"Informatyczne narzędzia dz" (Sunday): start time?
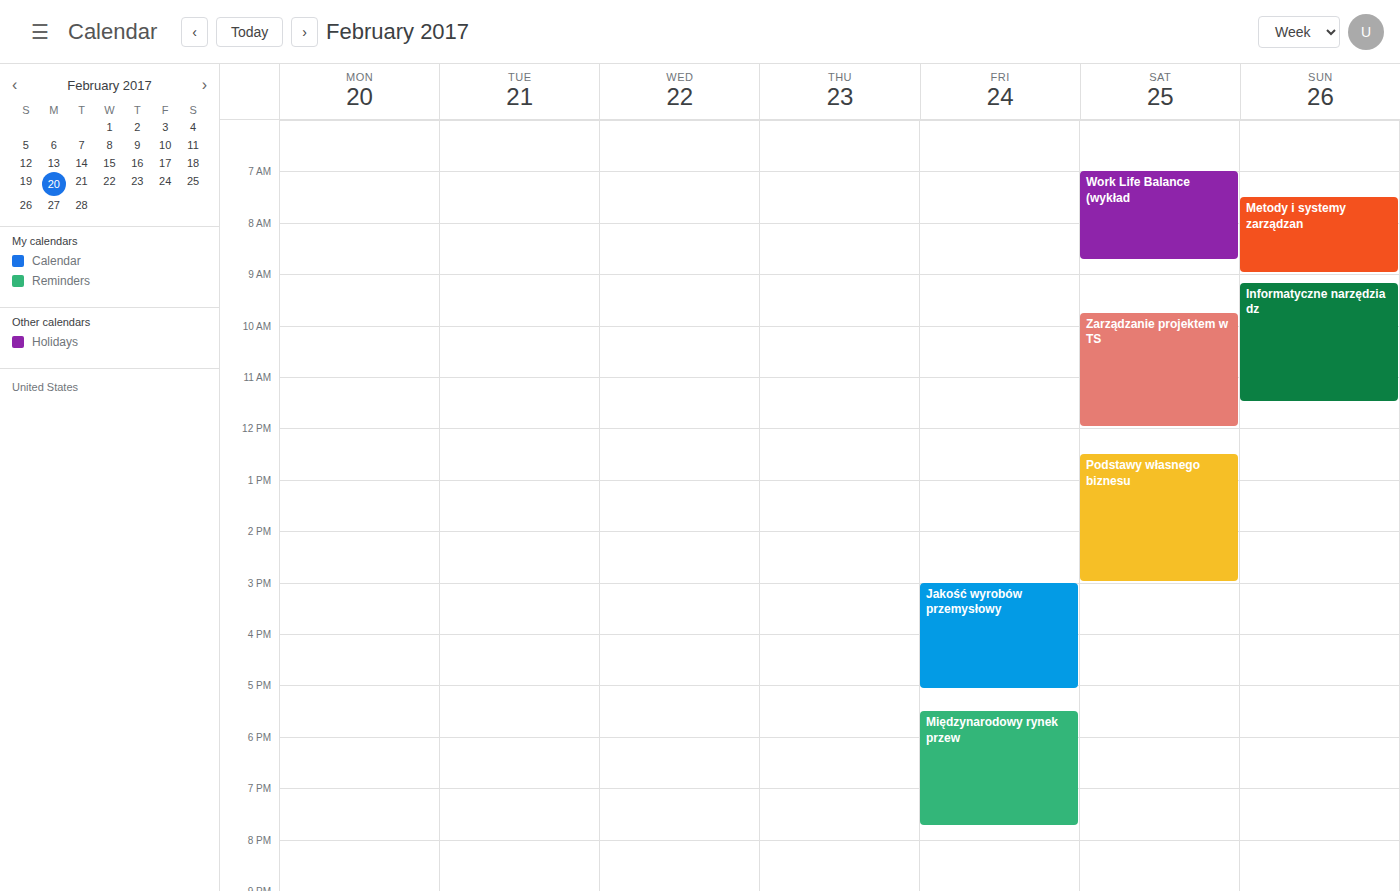
9:10 AM